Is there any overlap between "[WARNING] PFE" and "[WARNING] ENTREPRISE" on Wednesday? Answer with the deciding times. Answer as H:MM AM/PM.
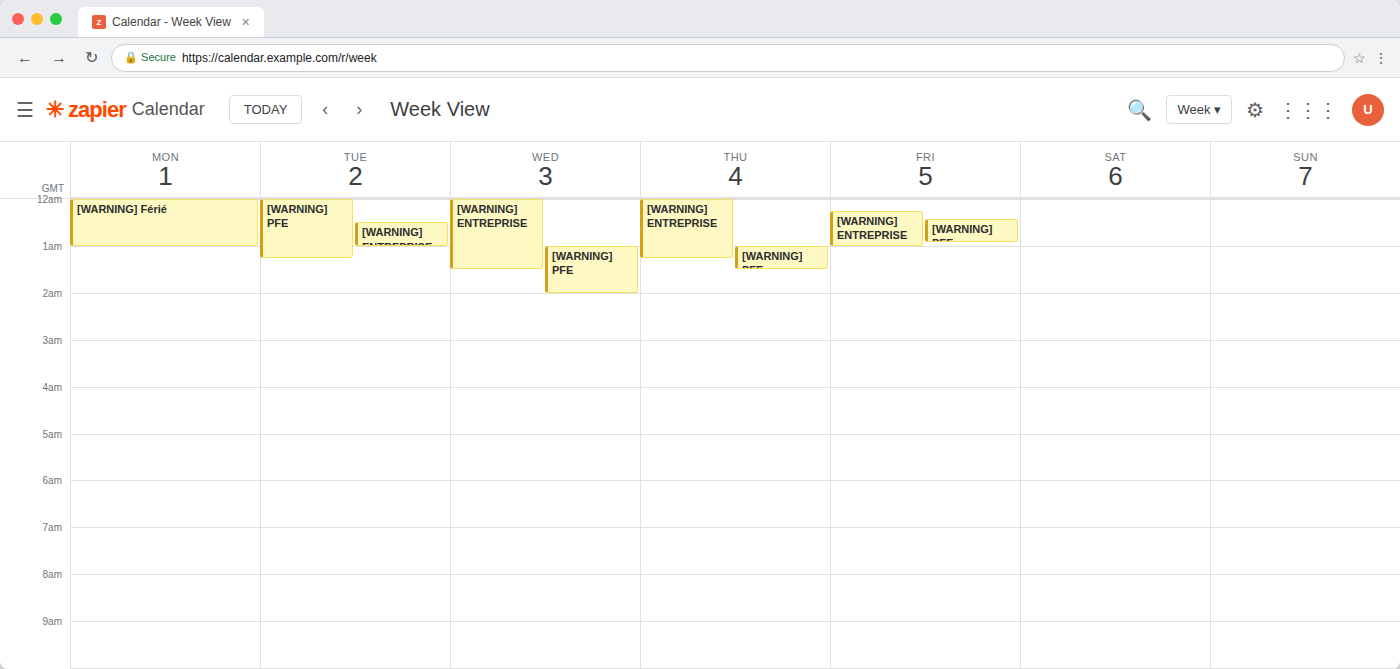
"[WARNING] PFE" starts at 1:00 AM, before "[WARNING] ENTREPRISE" ends at 1:30 AM -- they overlap.